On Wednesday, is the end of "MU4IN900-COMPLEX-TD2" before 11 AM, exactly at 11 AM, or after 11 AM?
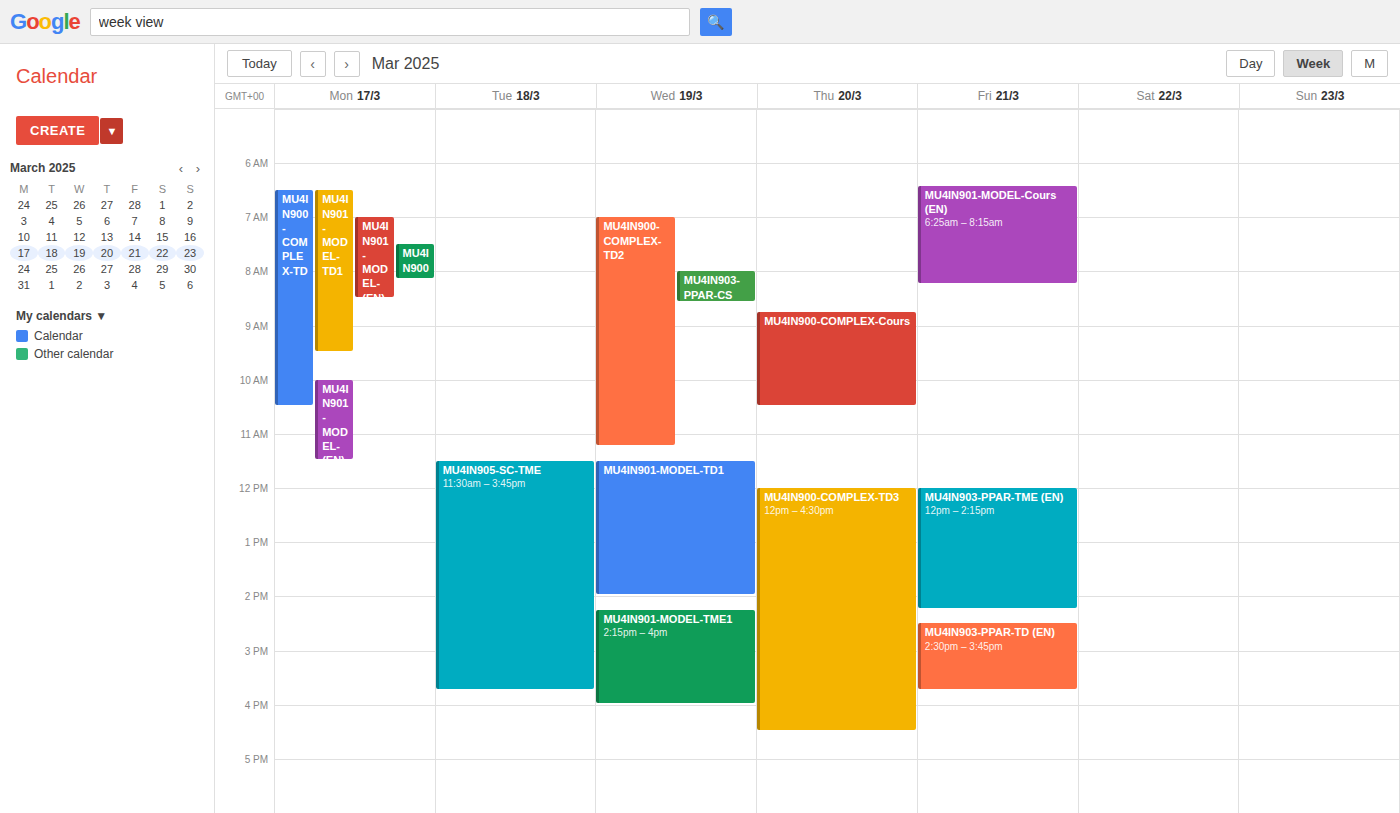
11:15 AM -- after 11 AM, 15 minutes below the 11 AM line.